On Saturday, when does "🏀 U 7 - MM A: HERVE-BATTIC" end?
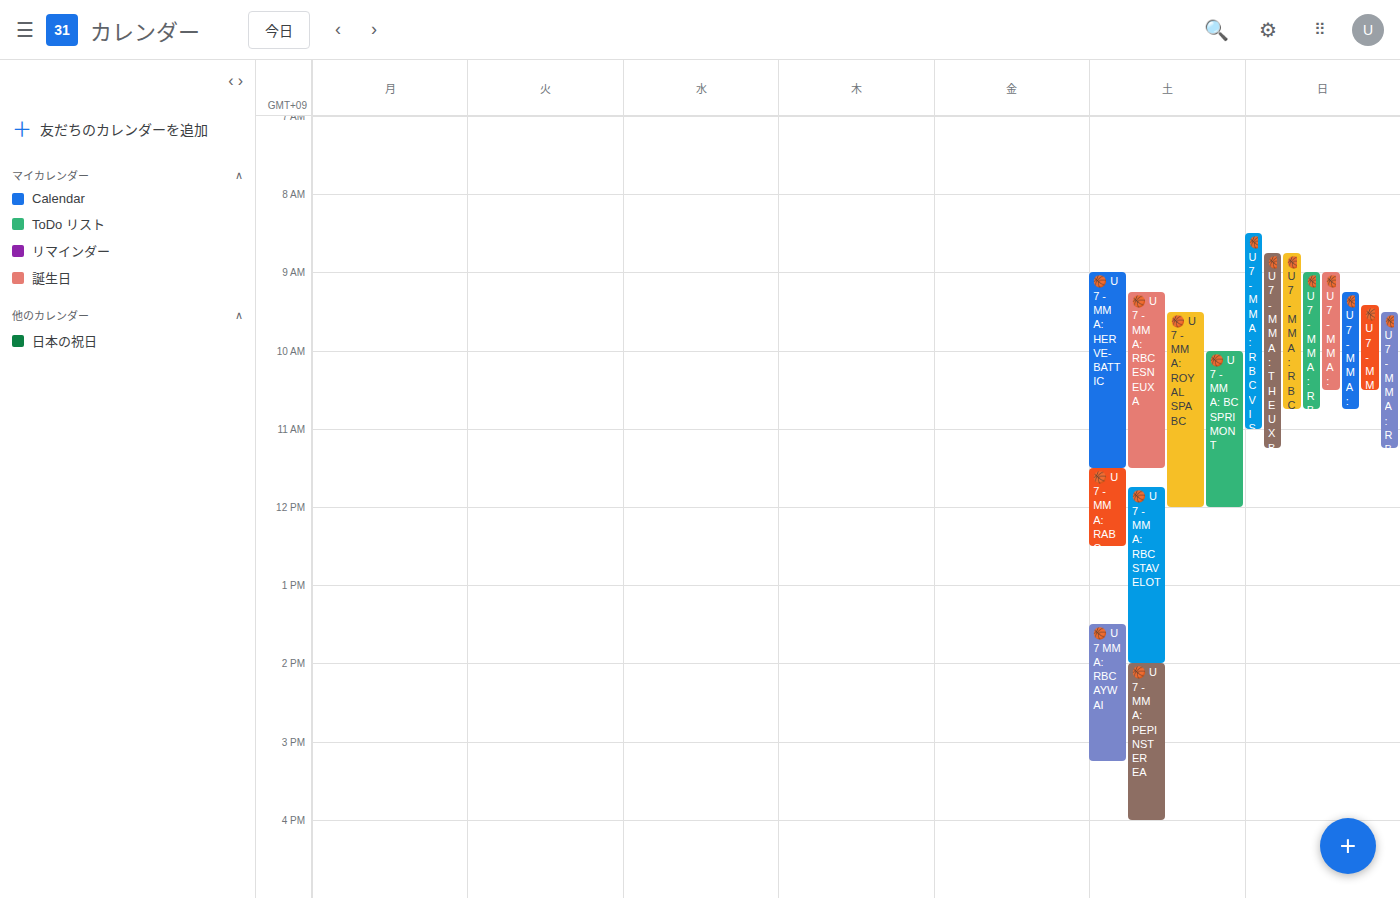
11:30